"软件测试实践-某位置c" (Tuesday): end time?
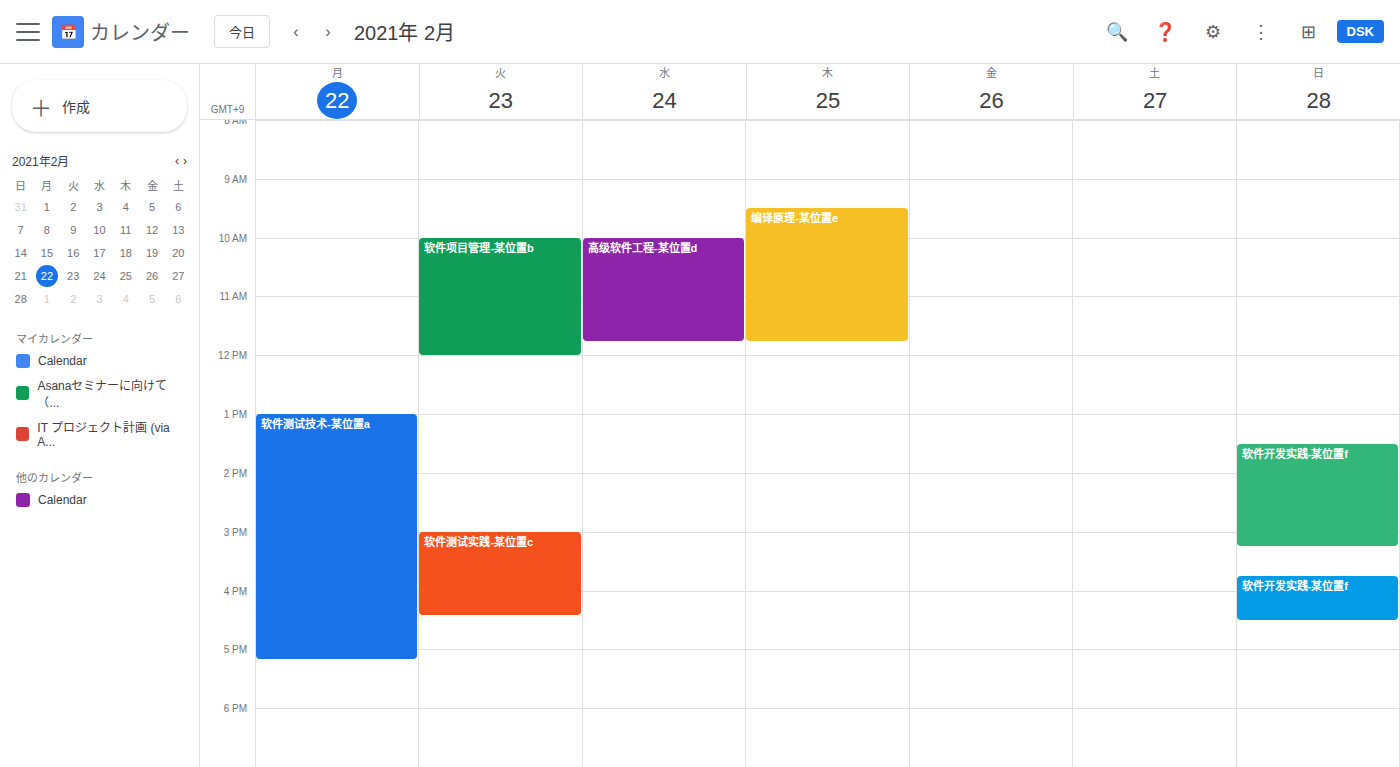
4:25 PM